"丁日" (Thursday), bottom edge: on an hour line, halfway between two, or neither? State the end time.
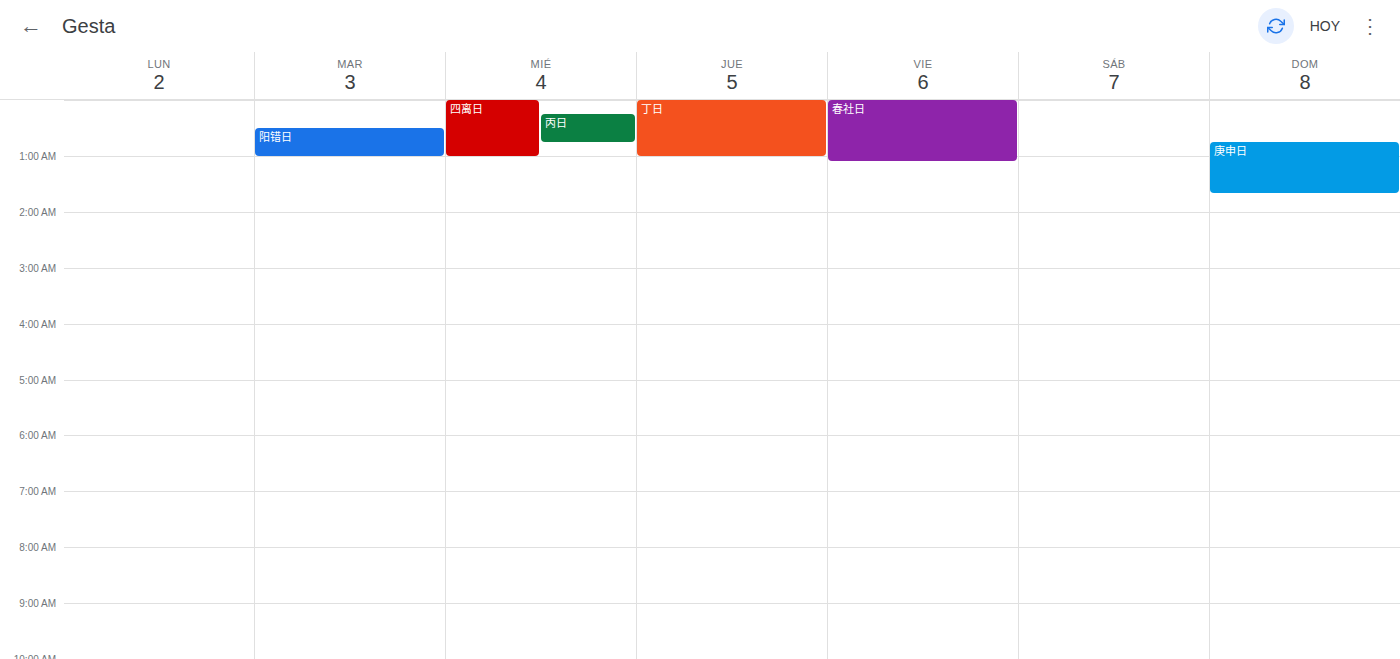
01:00 -- exactly on the 01:00 line.